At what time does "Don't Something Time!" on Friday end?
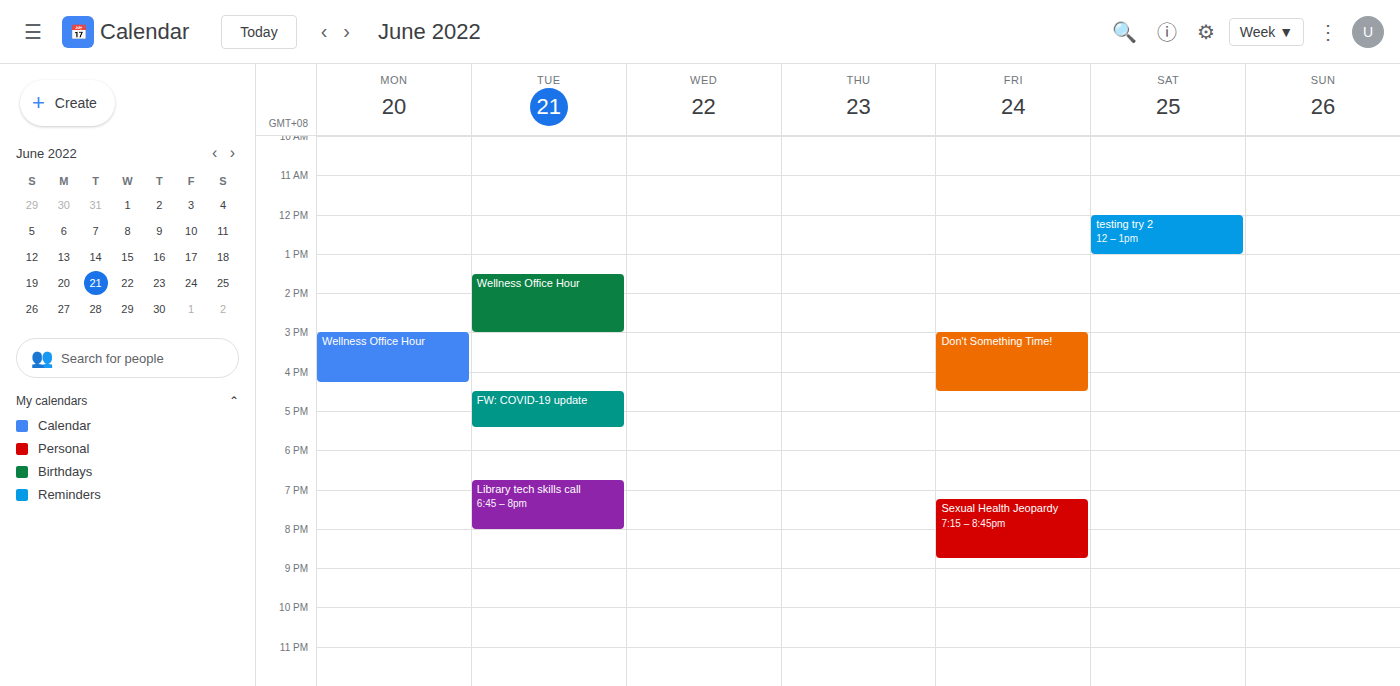
4:30 PM